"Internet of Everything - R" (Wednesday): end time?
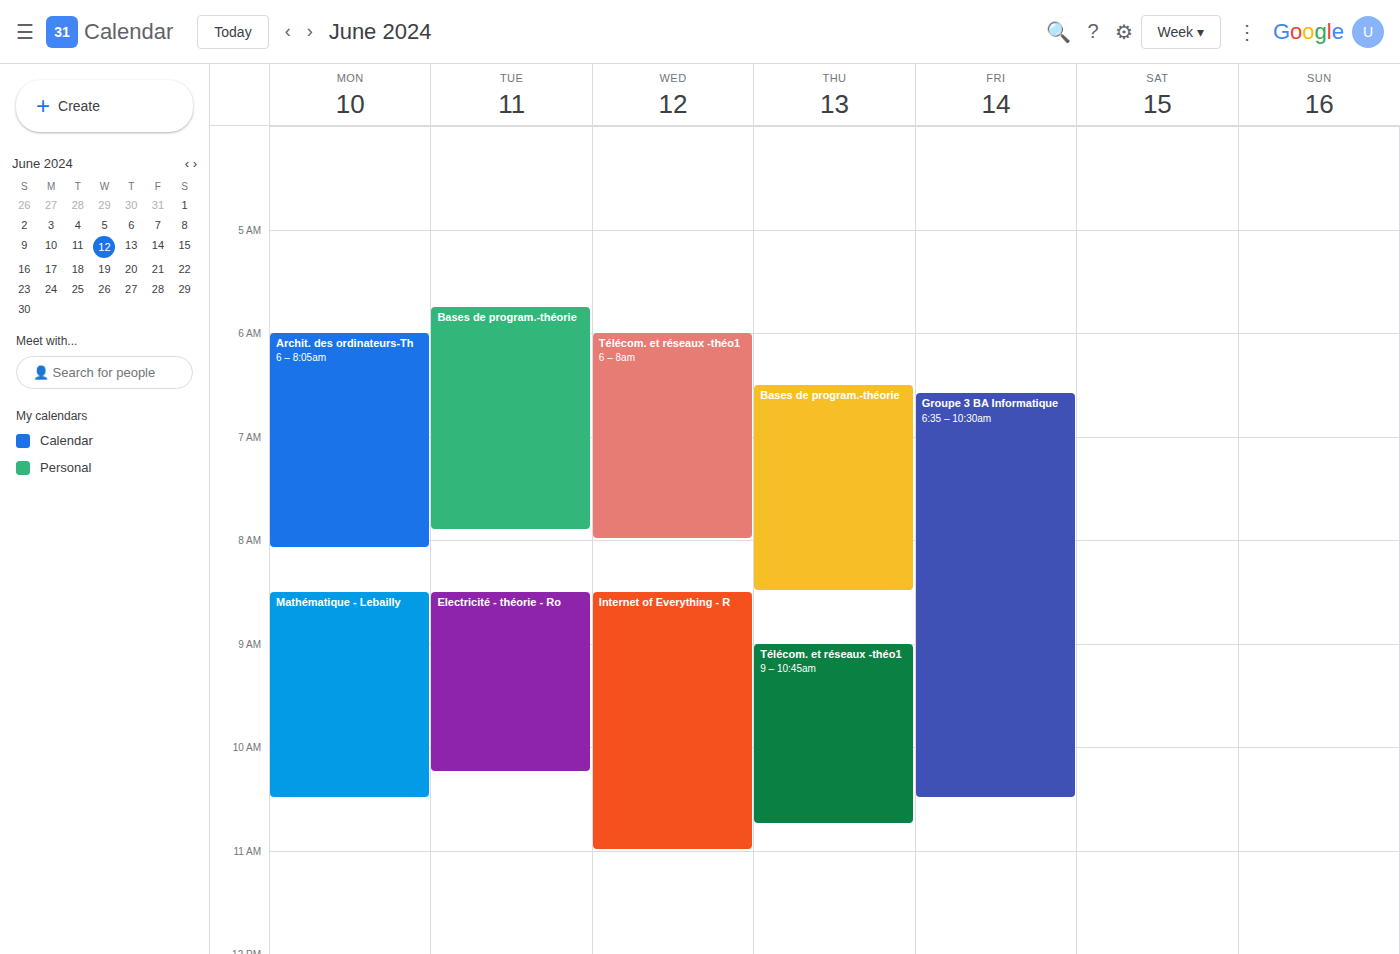
11:00 AM